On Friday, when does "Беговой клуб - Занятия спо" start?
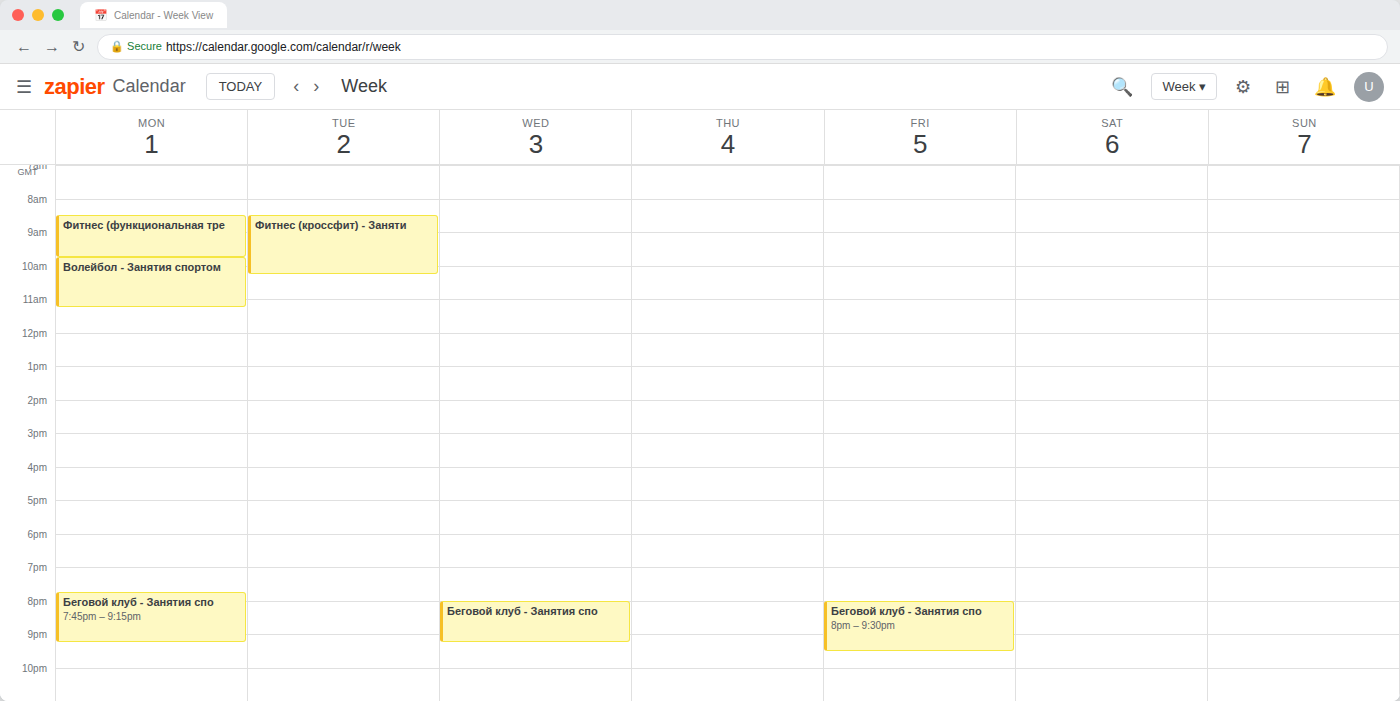
8:00 PM